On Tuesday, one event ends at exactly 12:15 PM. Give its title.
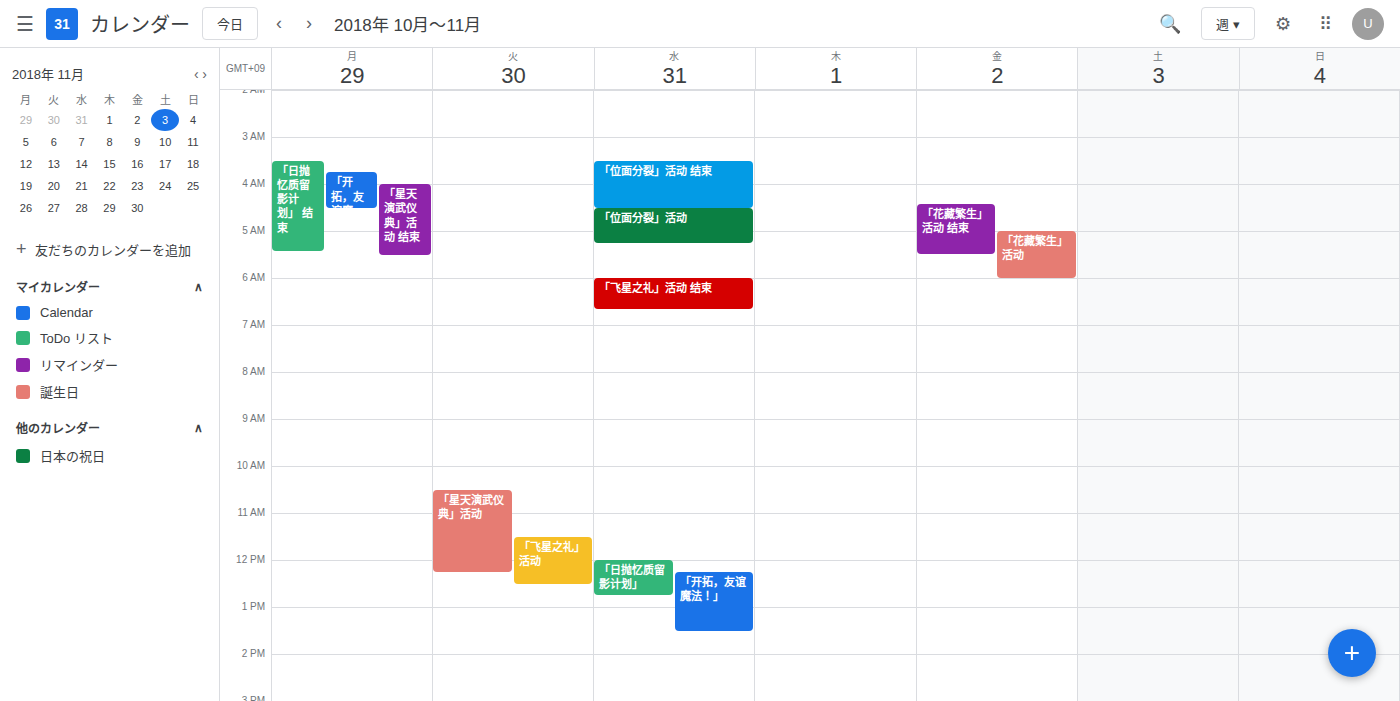
"「星天演武仪典」活动"